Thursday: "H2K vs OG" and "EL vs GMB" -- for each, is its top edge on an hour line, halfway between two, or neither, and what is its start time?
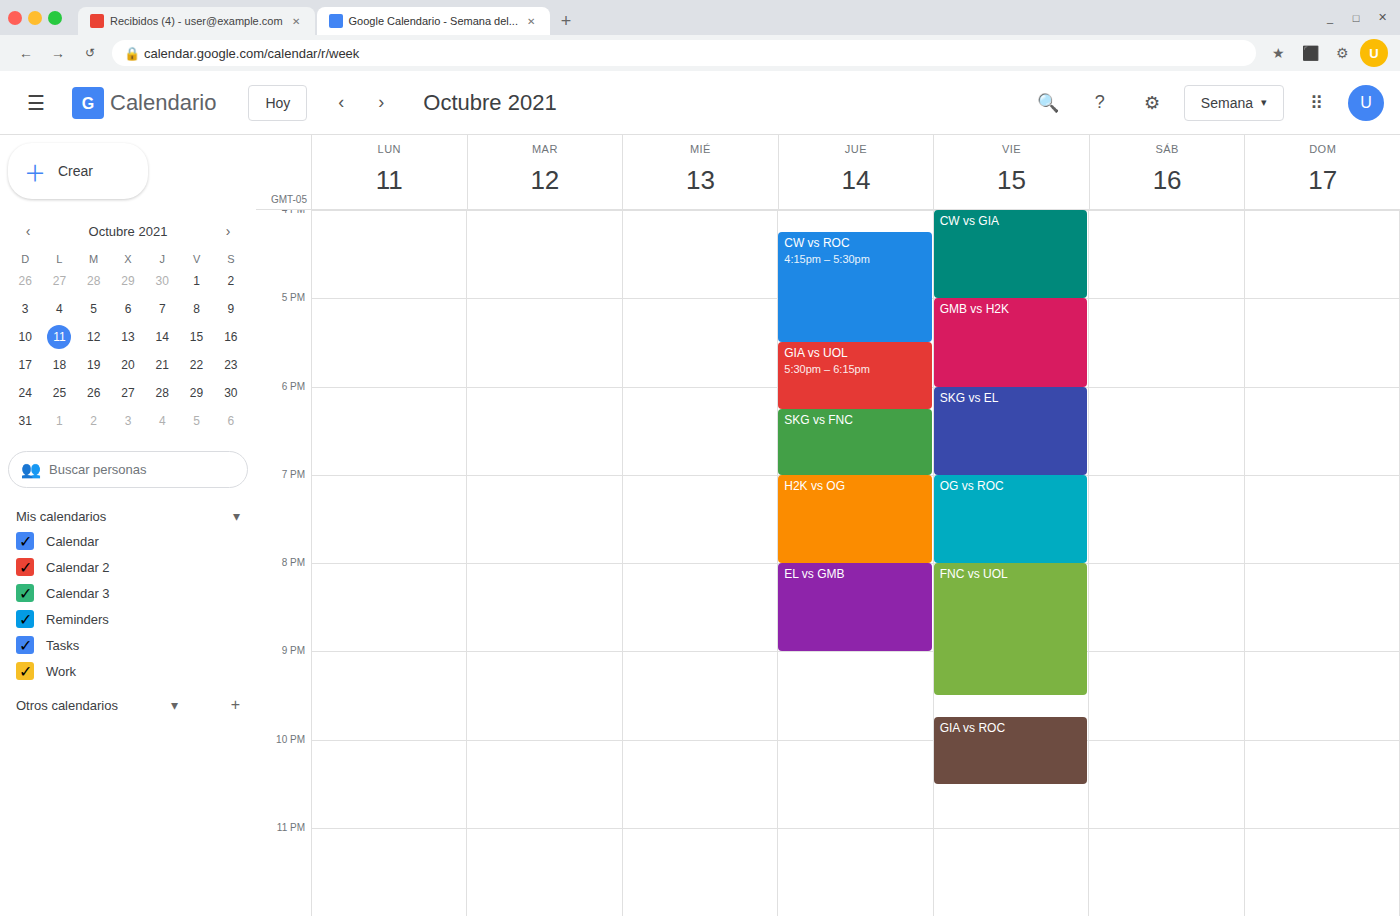
"H2K vs OG": 7:00 PM, exactly on the 7 PM line. "EL vs GMB": 8:00 PM, exactly on the 8 PM line.